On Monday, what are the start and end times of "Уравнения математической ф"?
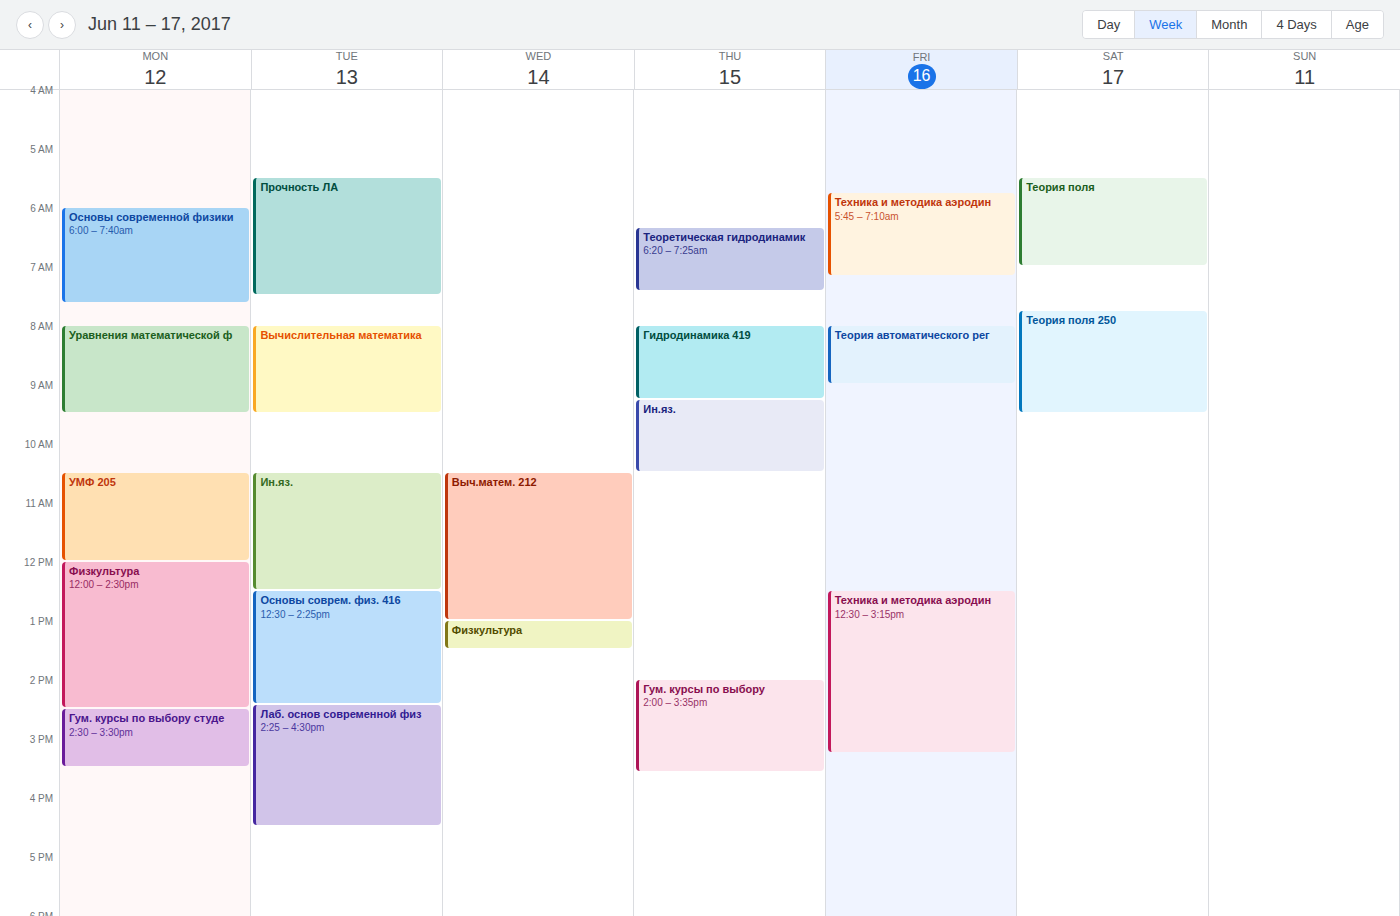
8:00 AM to 9:30 AM